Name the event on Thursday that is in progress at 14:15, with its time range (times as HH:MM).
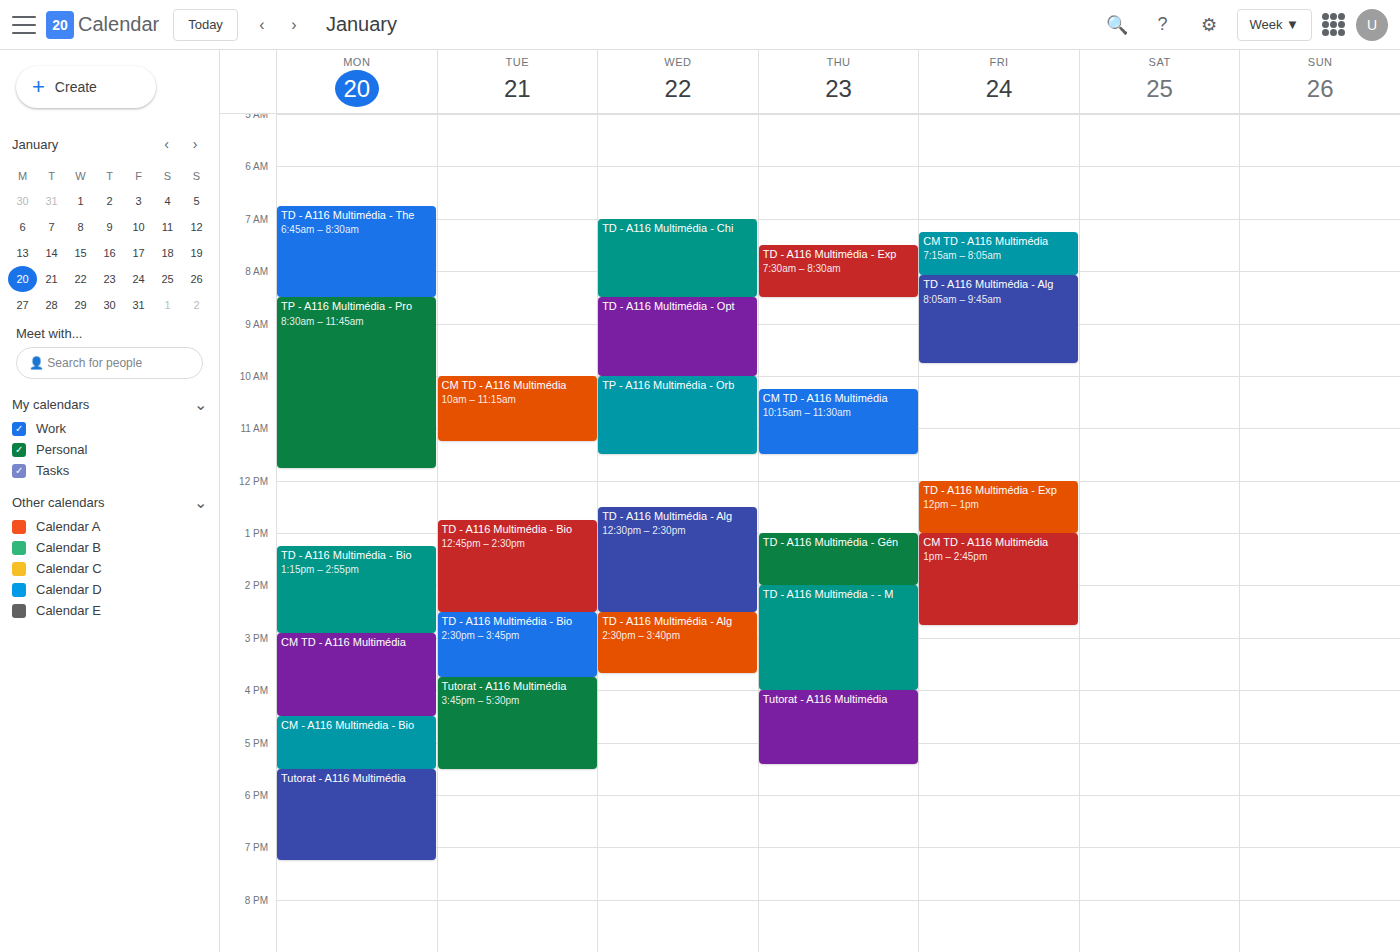
"TD - A116 Multimédia - - M", 14:00 to 16:00